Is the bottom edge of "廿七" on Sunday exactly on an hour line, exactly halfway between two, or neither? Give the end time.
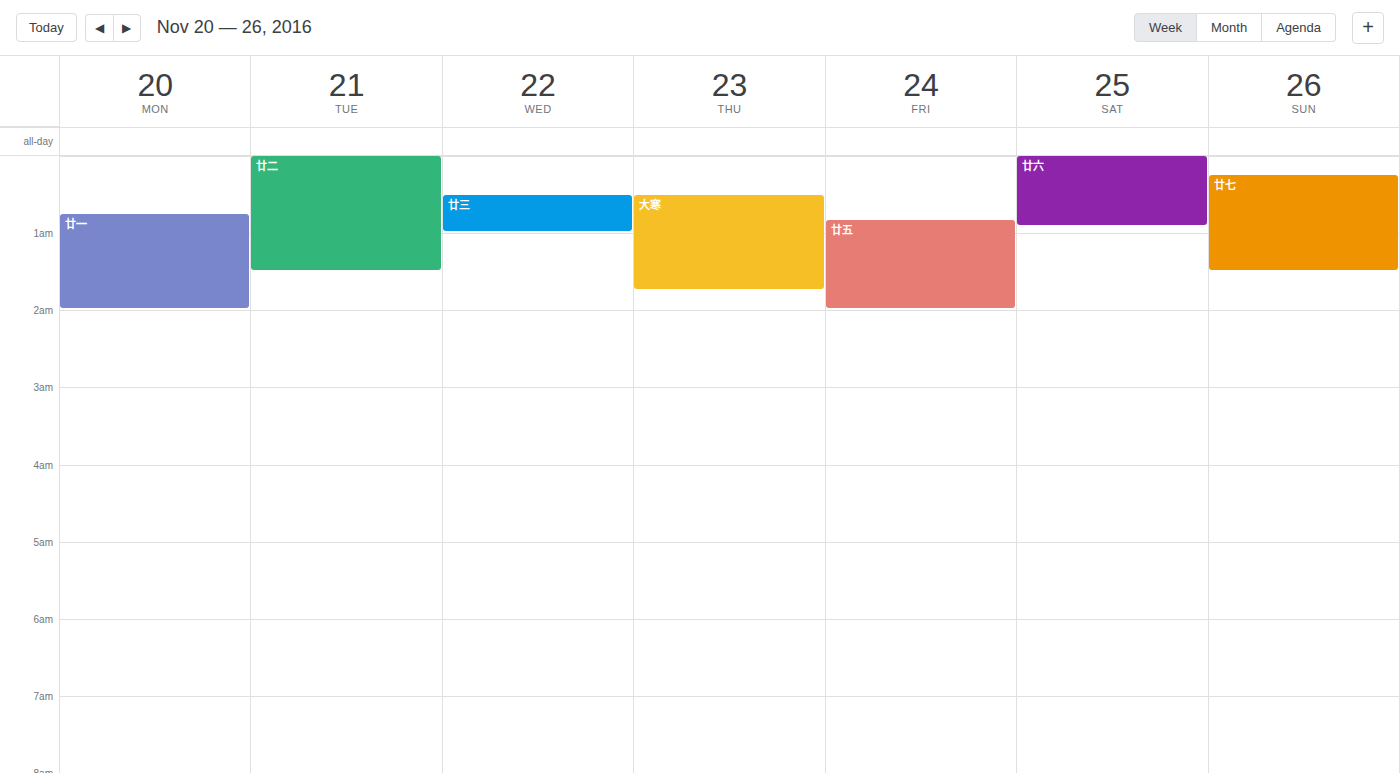
1:30 AM -- halfway between the 1 AM and 2 AM lines.